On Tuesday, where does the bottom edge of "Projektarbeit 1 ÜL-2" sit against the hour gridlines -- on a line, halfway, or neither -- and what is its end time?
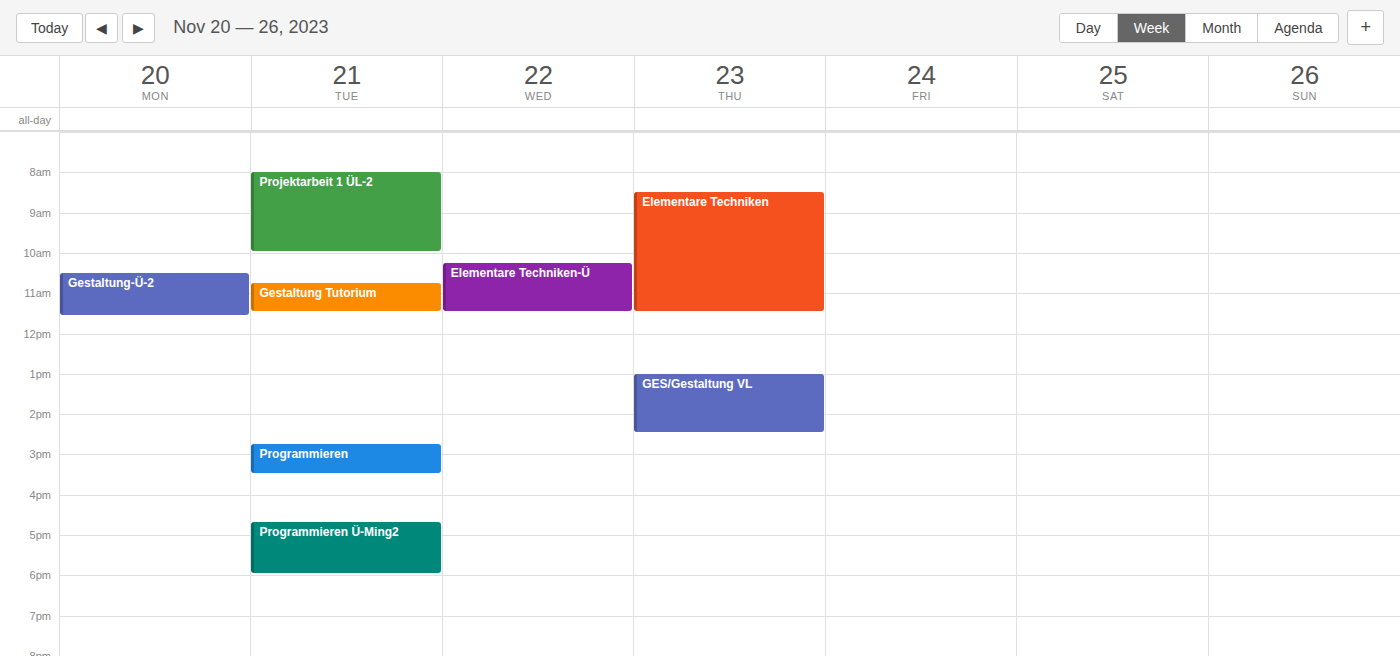
10:00 AM -- exactly on the 10 AM line.